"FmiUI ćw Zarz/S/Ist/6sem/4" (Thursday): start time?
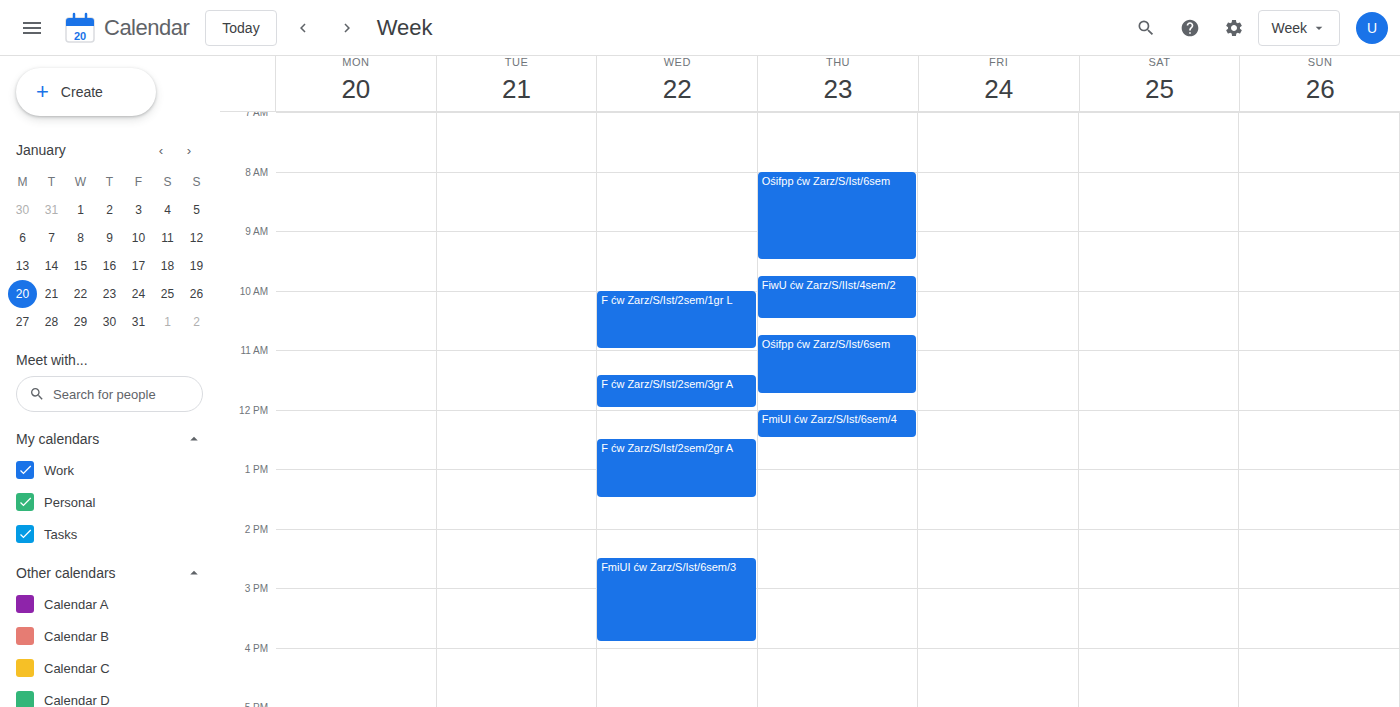
12:00 PM